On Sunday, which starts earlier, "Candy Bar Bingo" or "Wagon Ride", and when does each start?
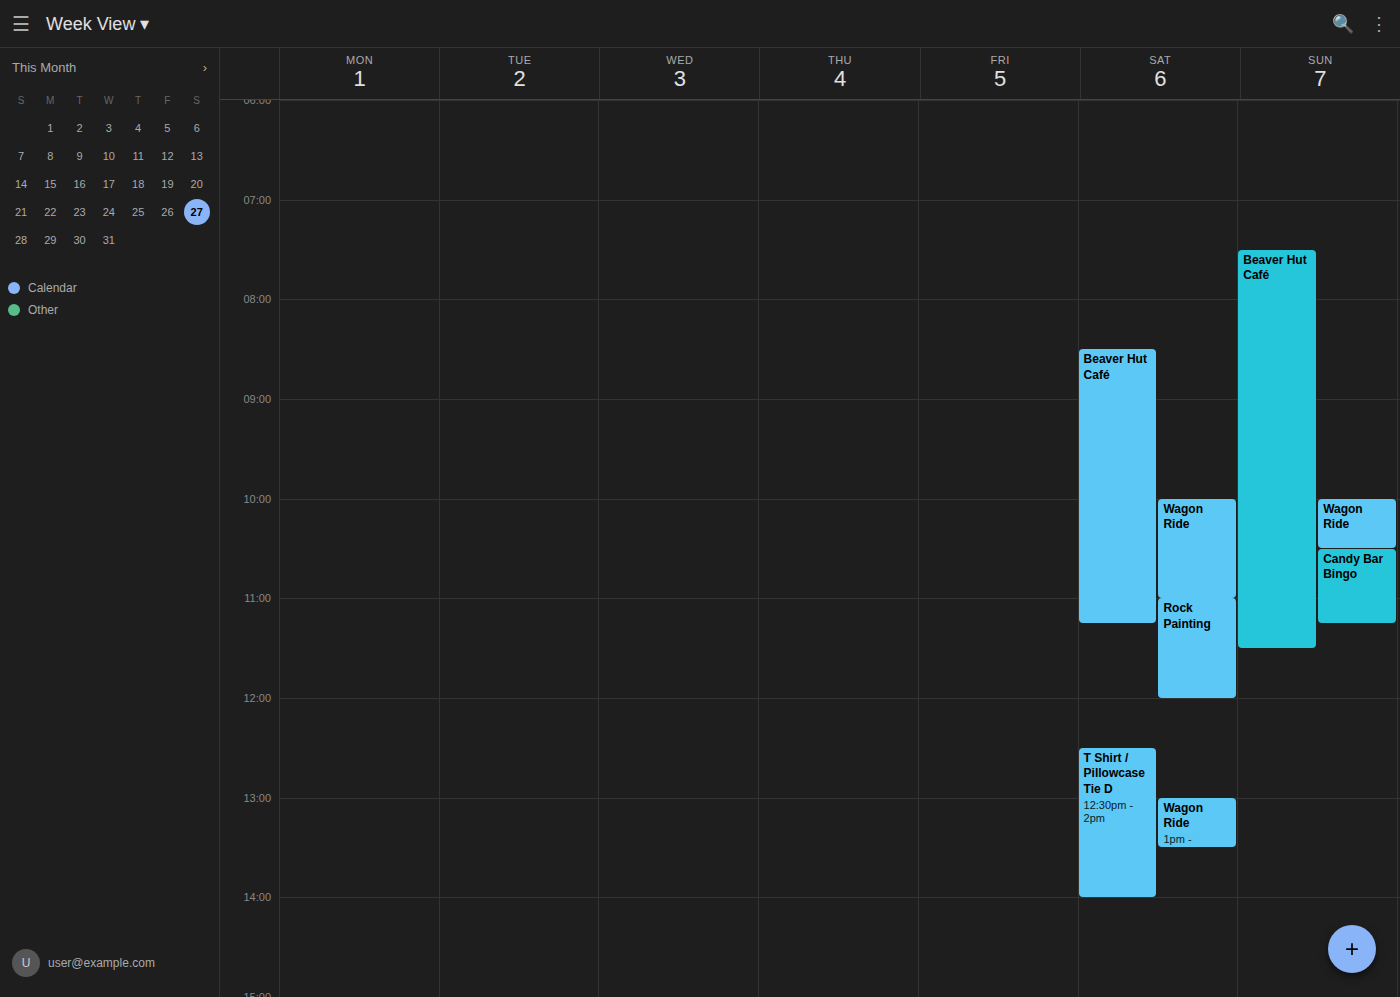
"Wagon Ride" 10:00 AM; "Candy Bar Bingo" 10:30 AM.